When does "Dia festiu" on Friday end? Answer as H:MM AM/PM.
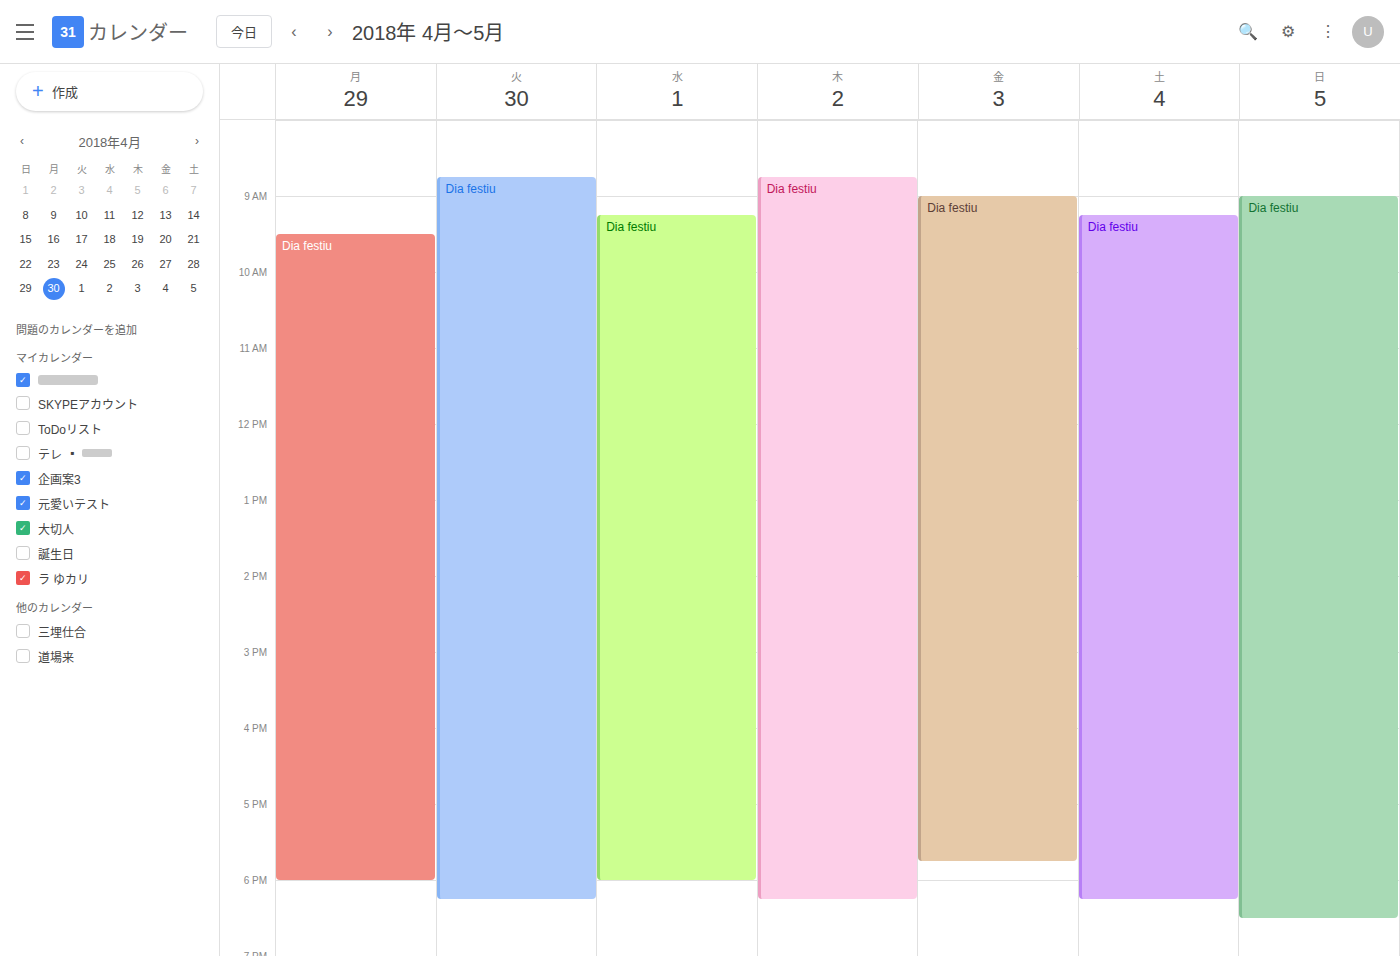
5:45 PM